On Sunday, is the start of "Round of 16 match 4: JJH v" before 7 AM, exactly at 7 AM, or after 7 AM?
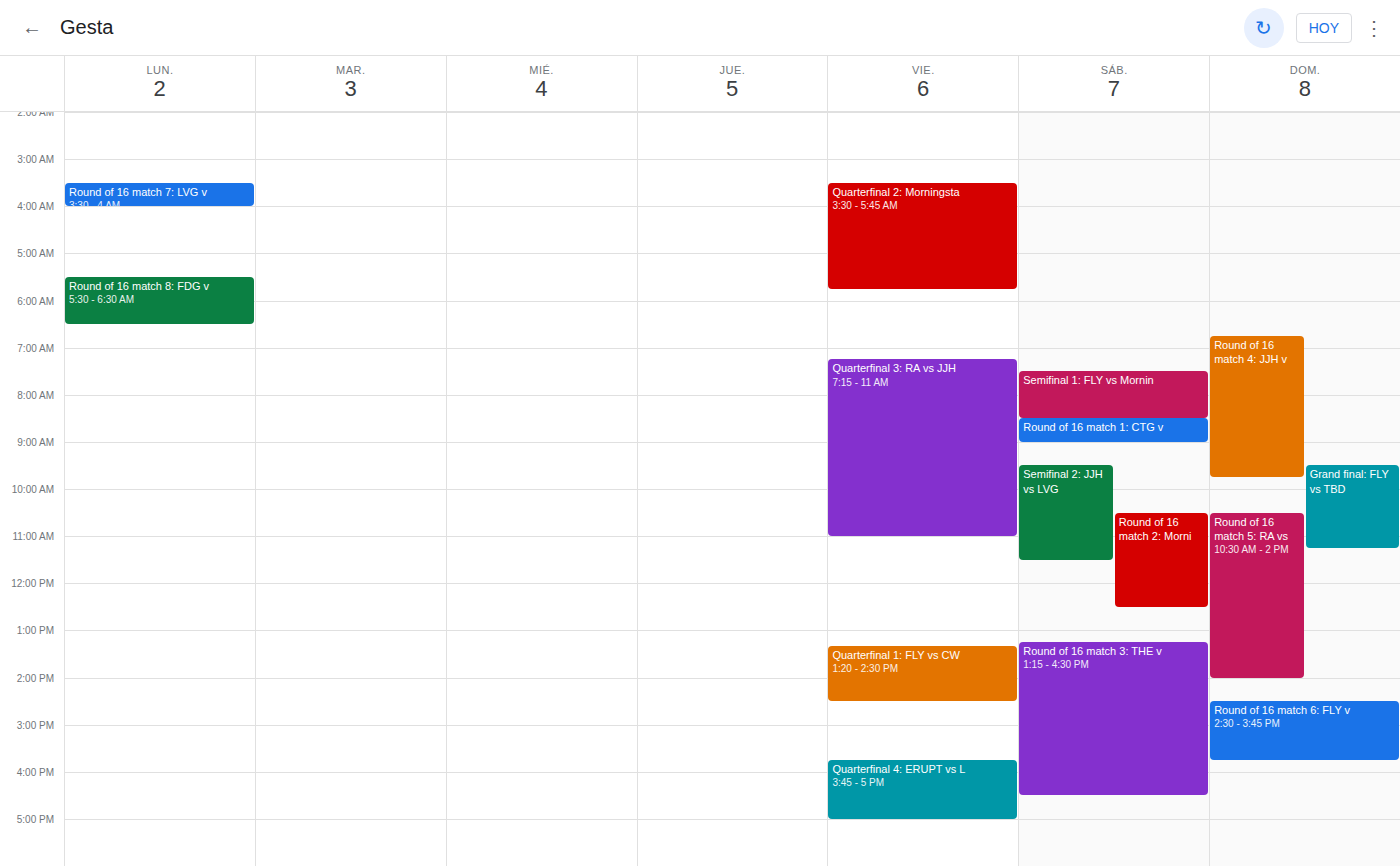
6:45 AM -- before 7 AM, 15 minutes above the 7 AM line.